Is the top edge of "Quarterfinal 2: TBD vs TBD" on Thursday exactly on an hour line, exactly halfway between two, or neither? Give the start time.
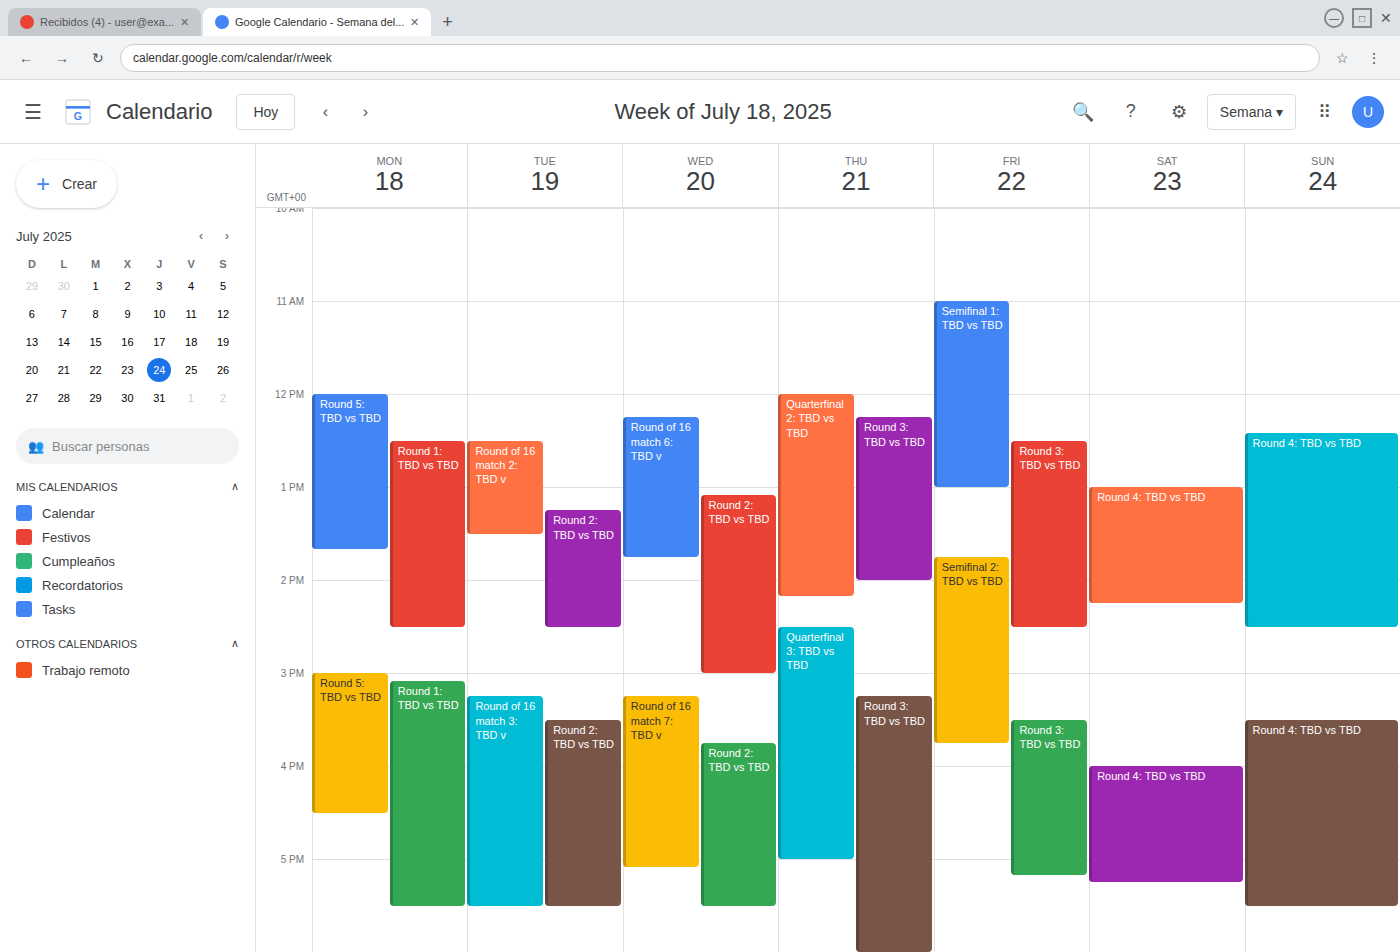
12:00 PM -- exactly on the 12 PM line.